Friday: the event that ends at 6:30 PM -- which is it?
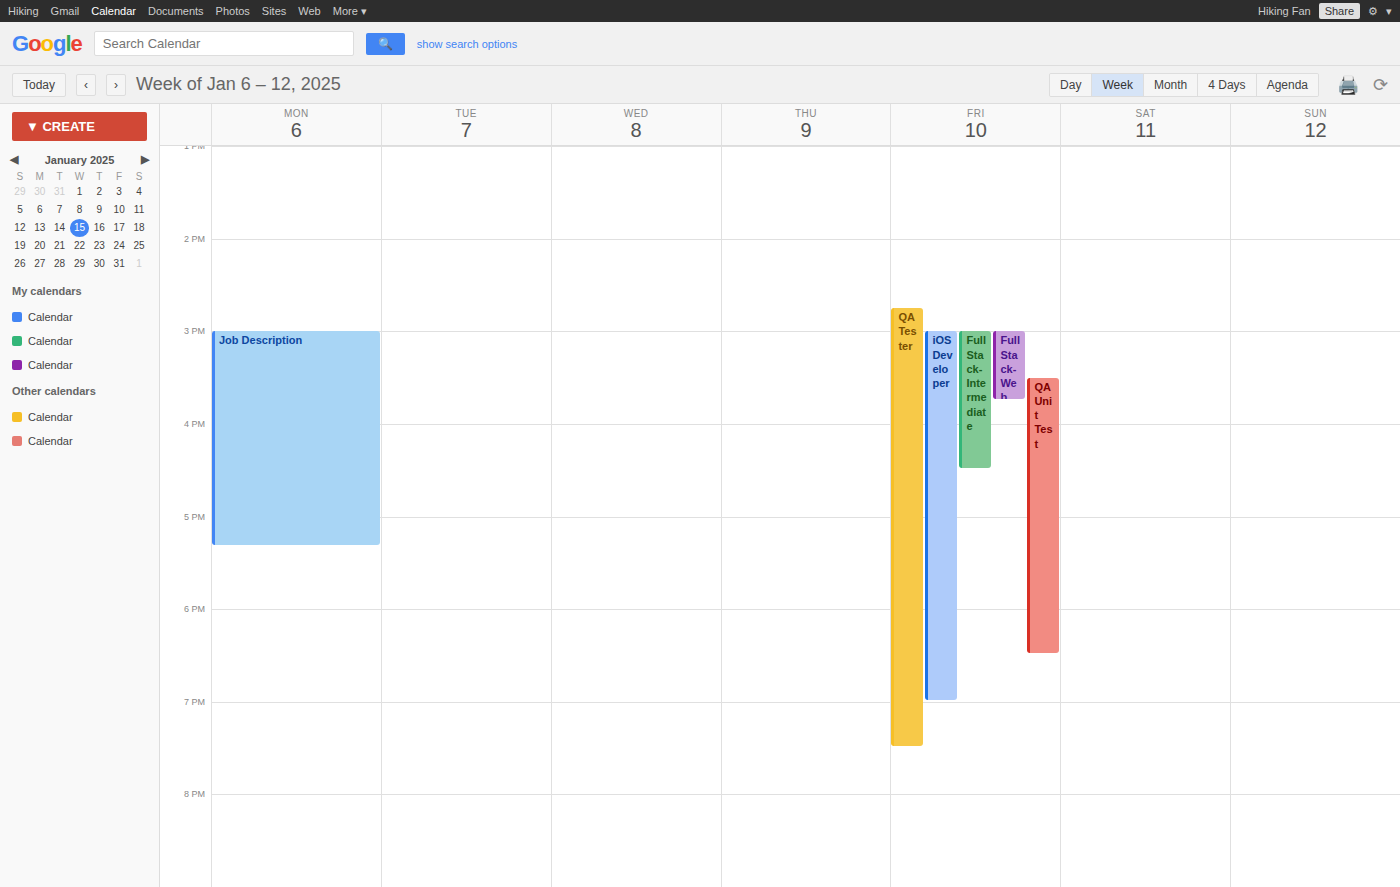
"QA Unit Test"